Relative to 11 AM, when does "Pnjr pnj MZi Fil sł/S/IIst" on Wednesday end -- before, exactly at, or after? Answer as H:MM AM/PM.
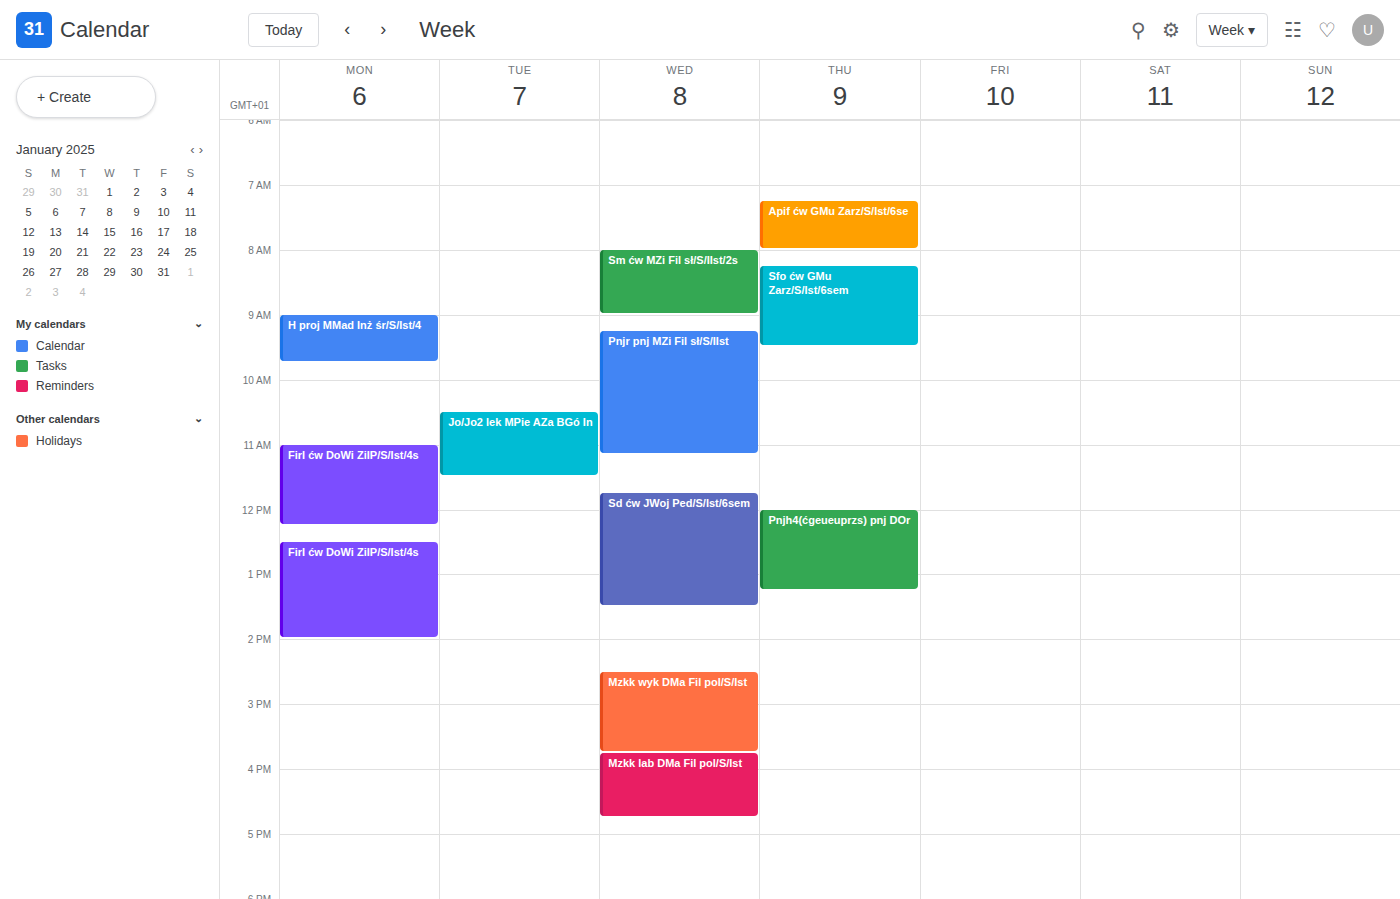
11:10 AM -- after 11 AM, 10 minutes below the 11 AM line.